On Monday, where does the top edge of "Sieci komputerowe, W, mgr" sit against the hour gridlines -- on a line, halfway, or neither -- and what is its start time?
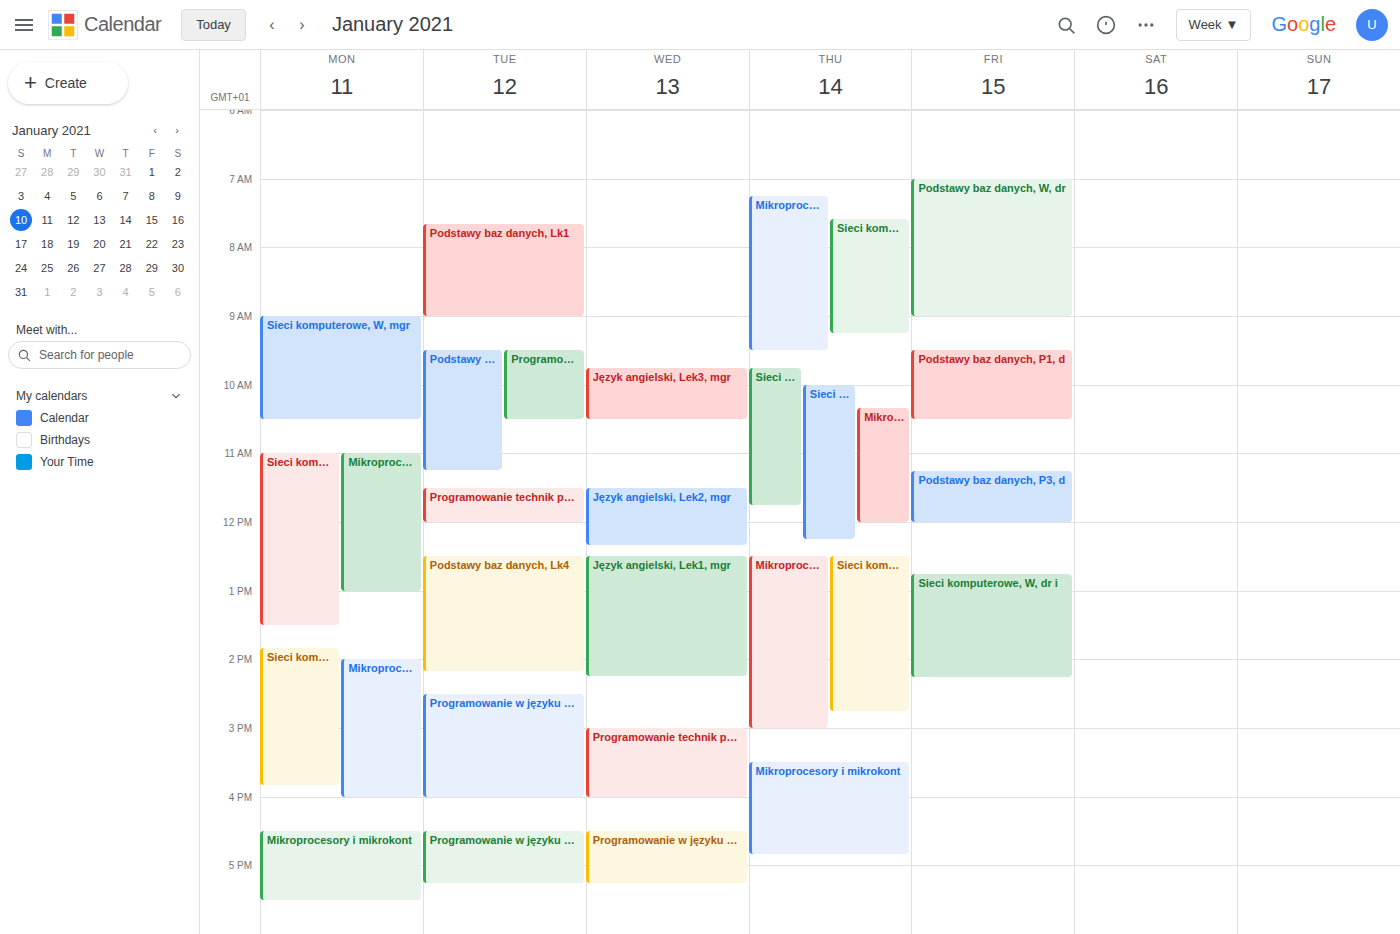
9:00 AM -- exactly on the 9 AM line.